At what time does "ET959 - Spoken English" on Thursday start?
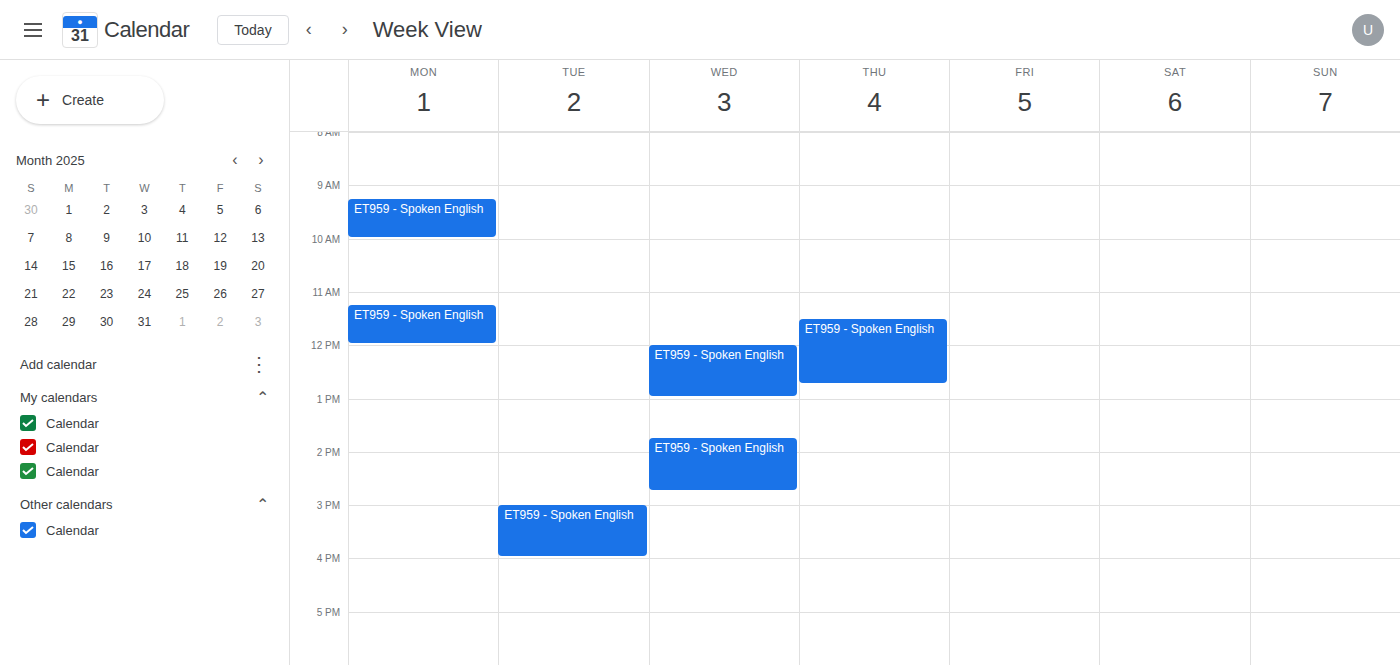
11:30 AM